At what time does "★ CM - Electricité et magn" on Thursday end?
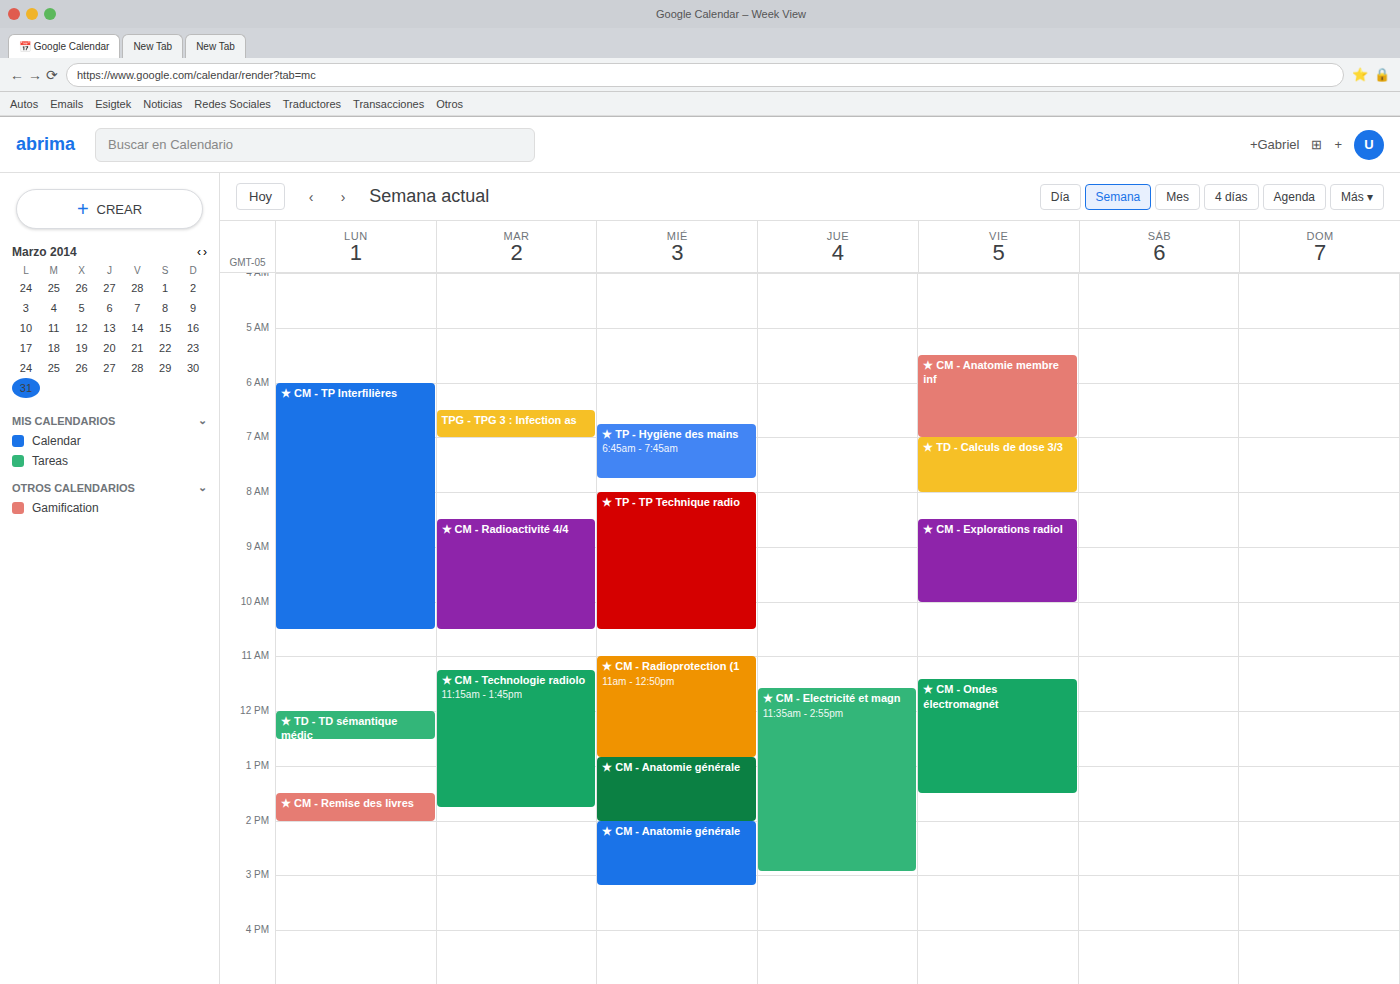
2:55 PM